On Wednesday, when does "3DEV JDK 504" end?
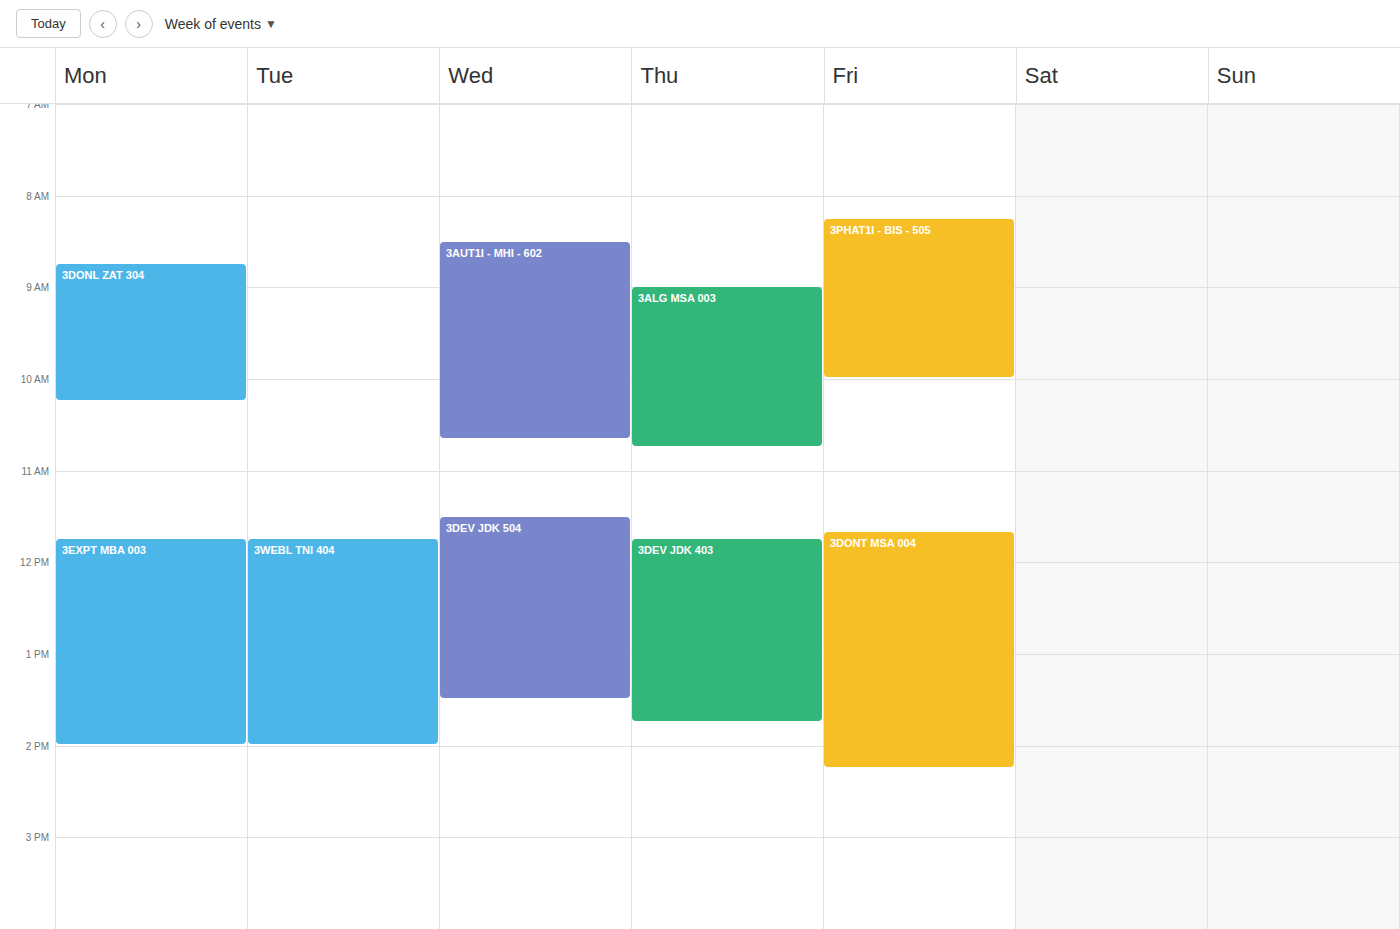
13:30